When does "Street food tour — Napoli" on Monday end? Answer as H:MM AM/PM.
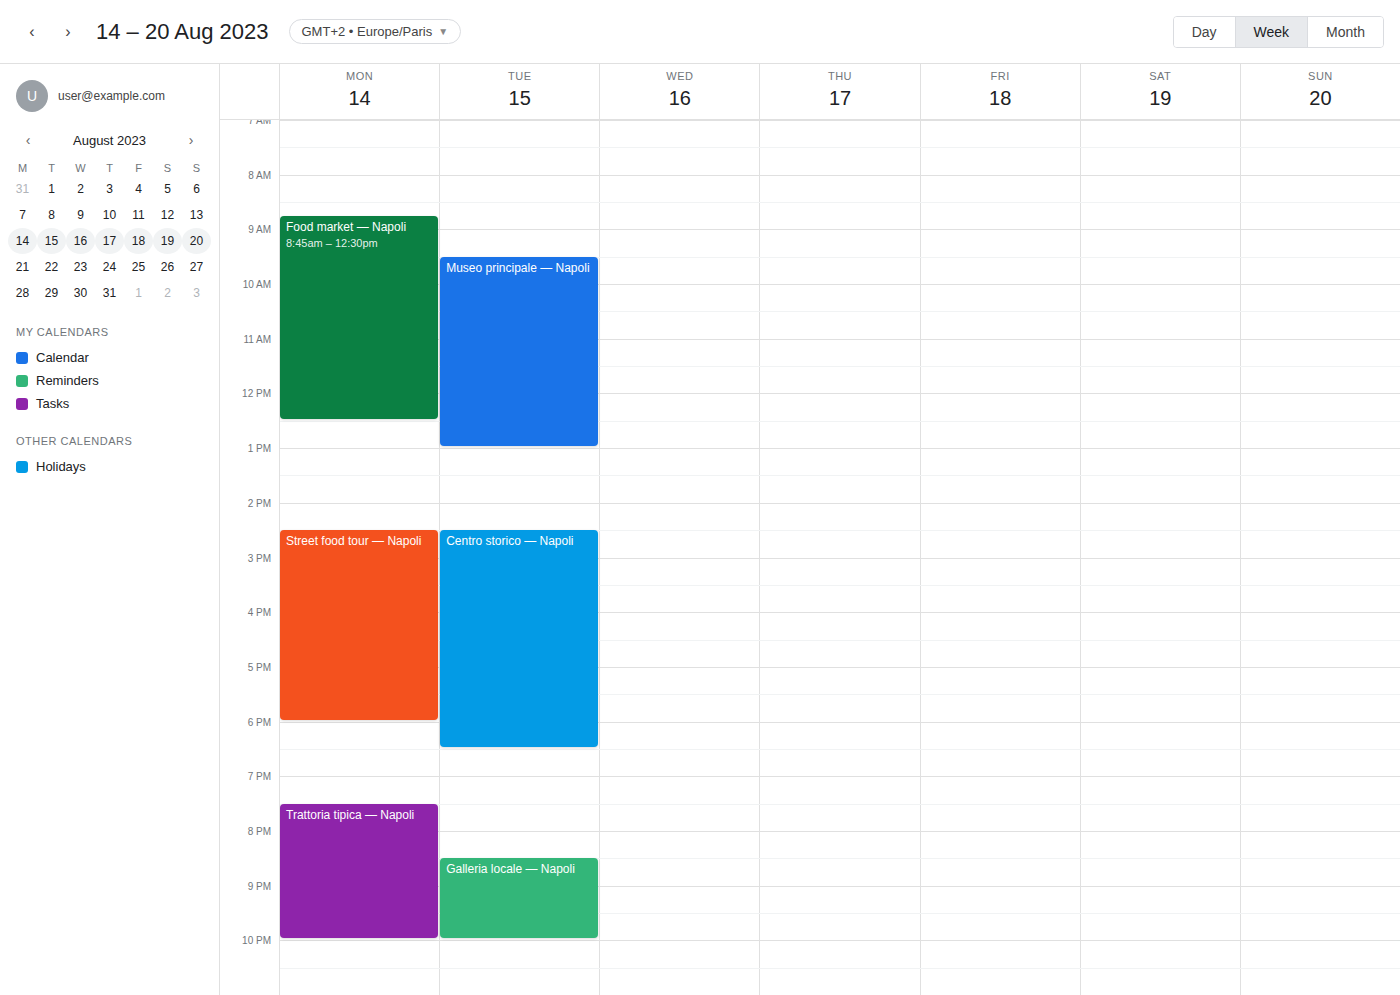
6:00 PM